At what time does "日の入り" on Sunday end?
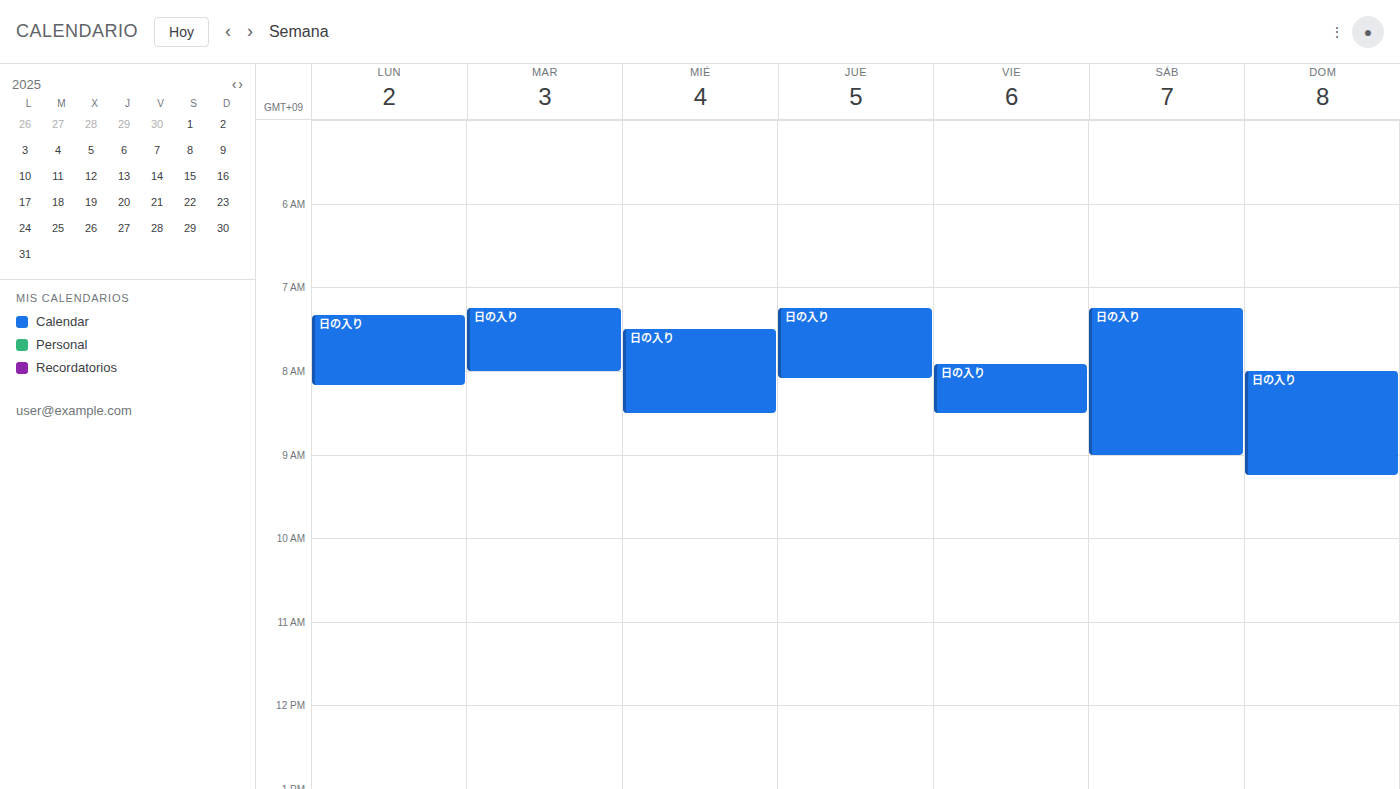
9:15 AM